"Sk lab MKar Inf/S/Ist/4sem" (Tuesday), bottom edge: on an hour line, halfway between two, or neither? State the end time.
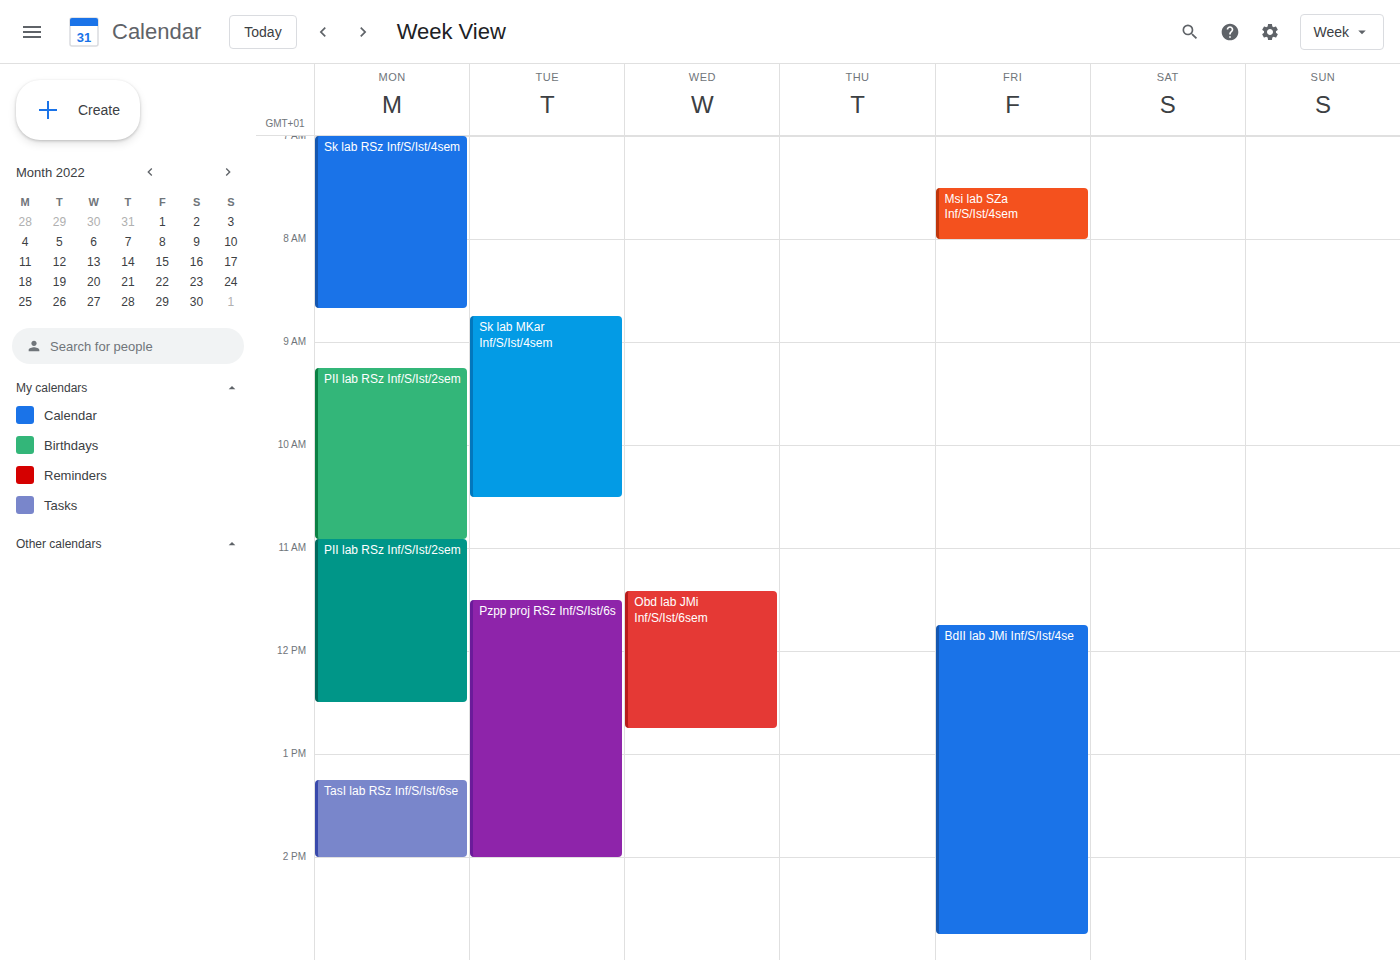
10:30 AM -- halfway between the 10 AM and 11 AM lines.